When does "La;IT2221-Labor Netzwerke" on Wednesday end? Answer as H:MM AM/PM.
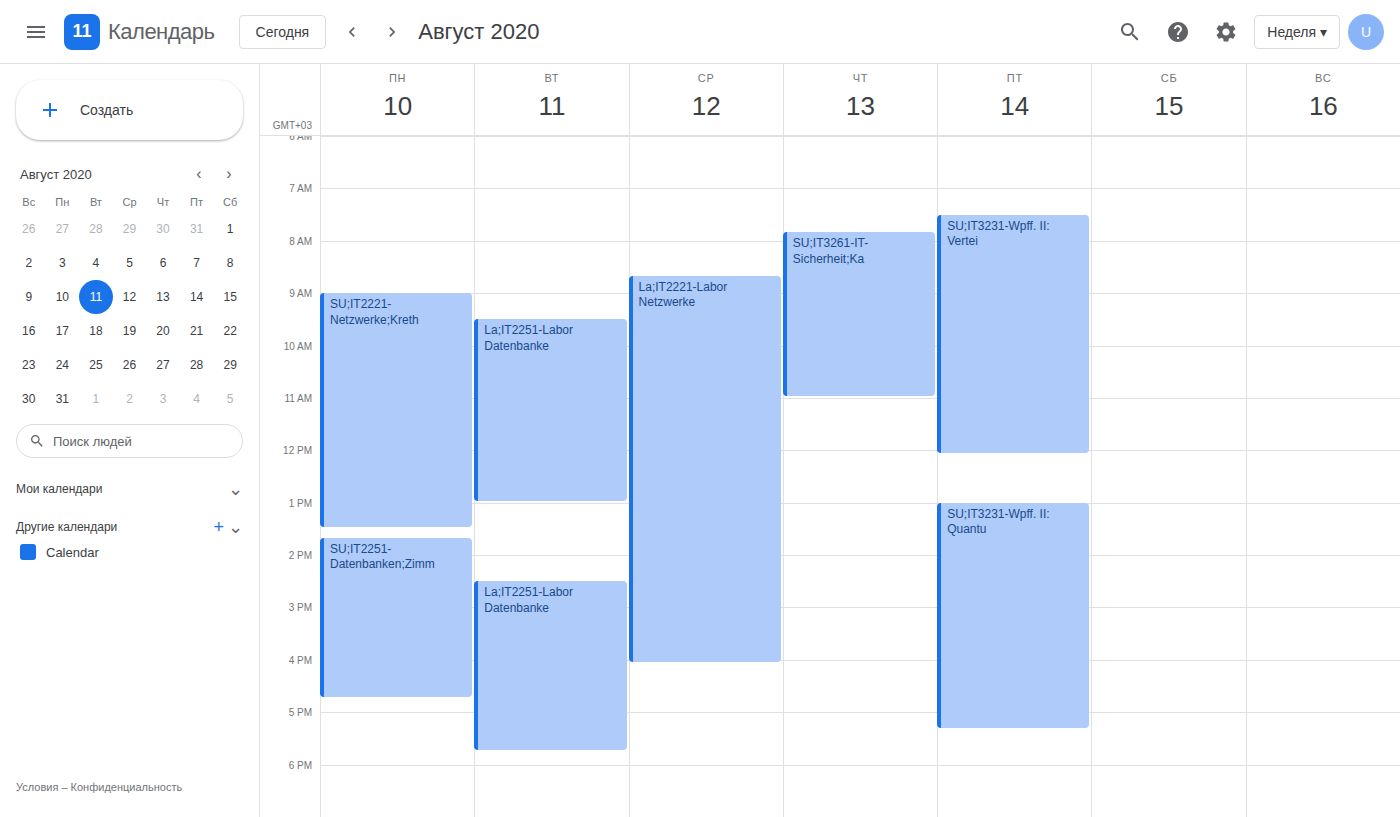
4:05 PM